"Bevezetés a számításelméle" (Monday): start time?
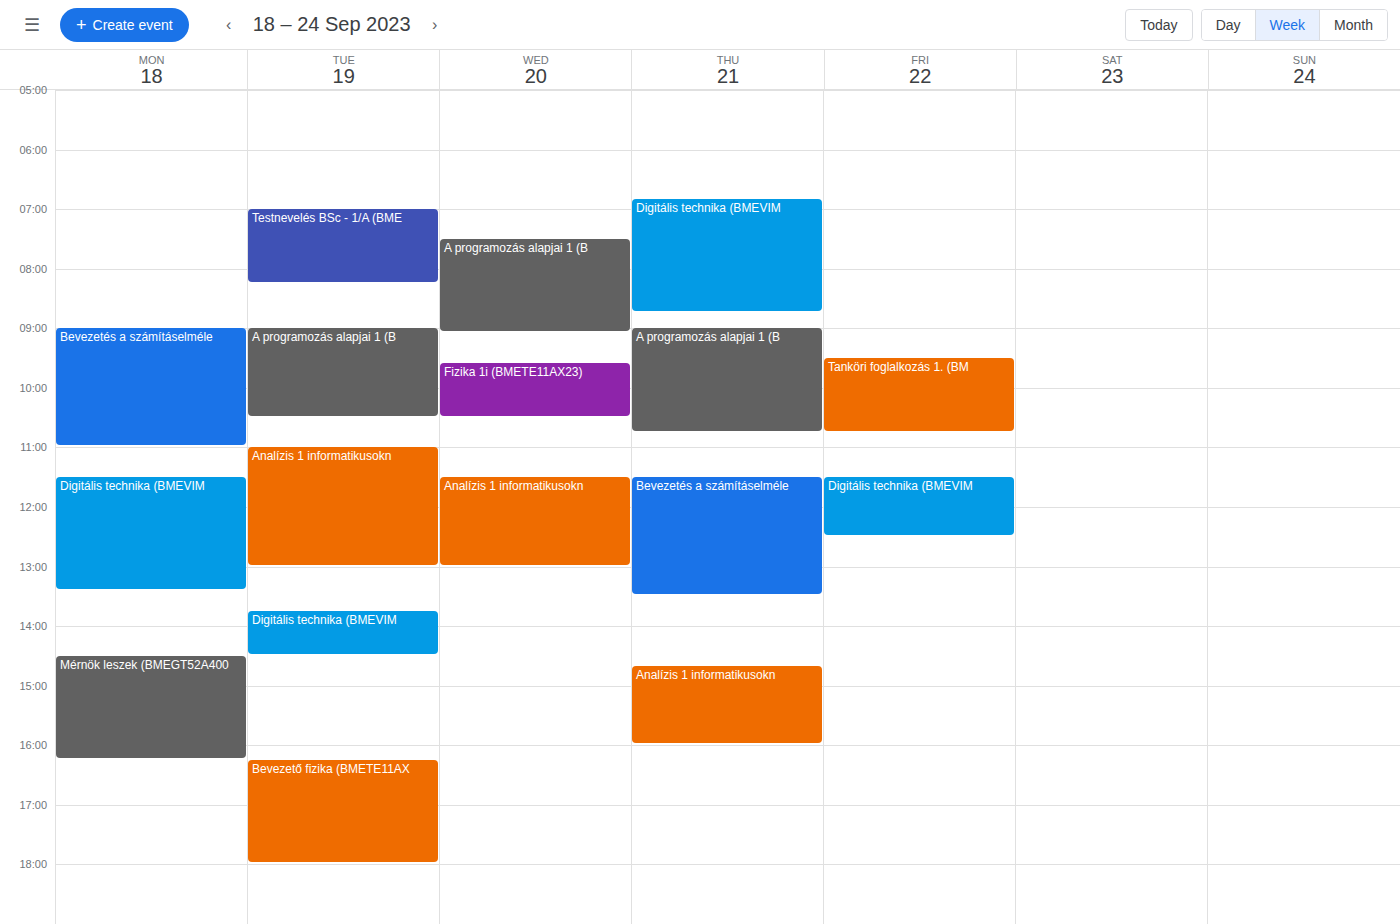
9:00 AM